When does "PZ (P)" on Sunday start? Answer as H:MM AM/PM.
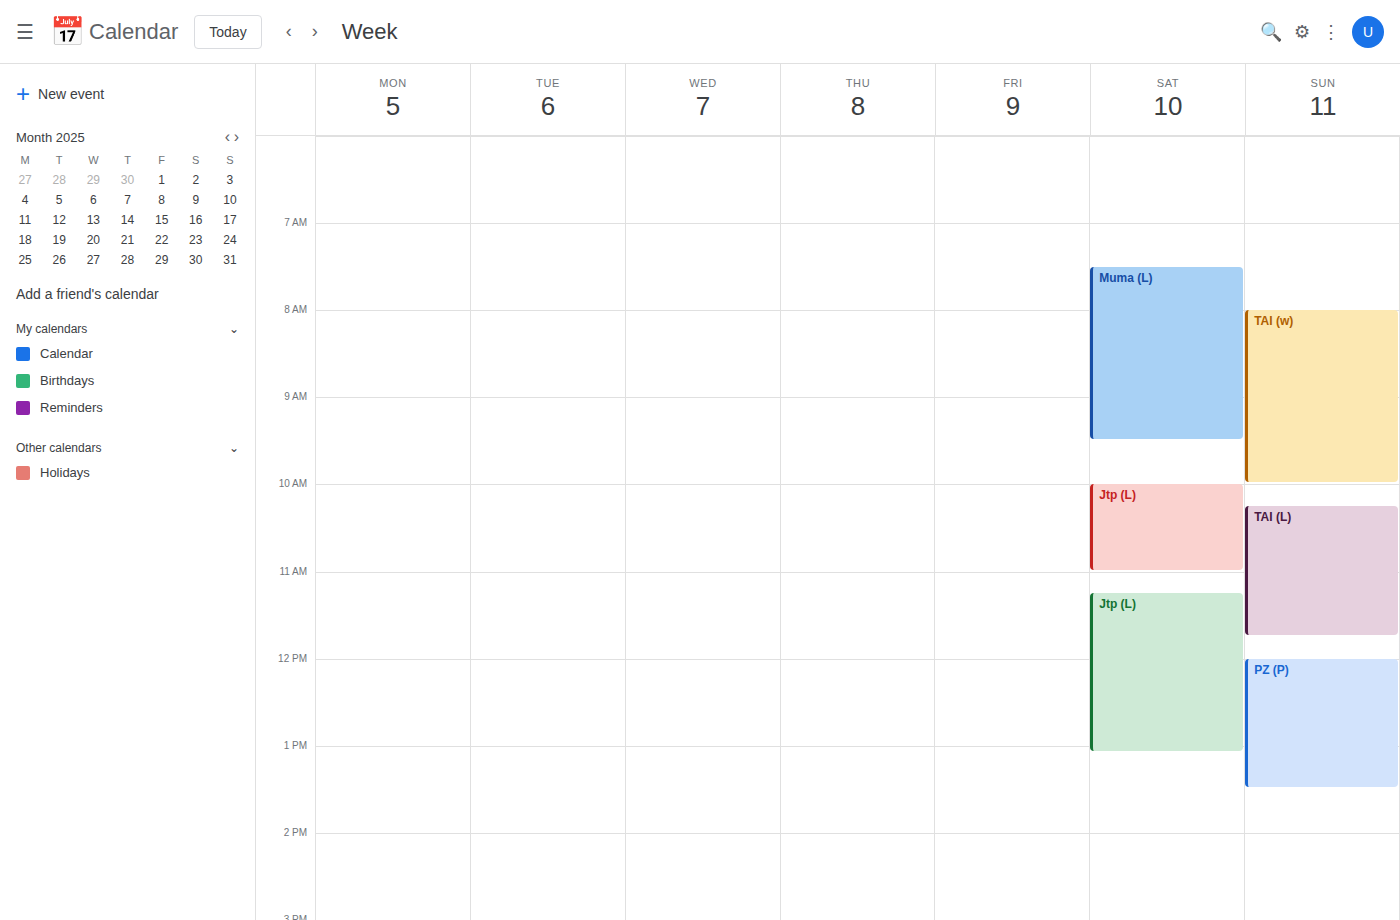
12:00 PM